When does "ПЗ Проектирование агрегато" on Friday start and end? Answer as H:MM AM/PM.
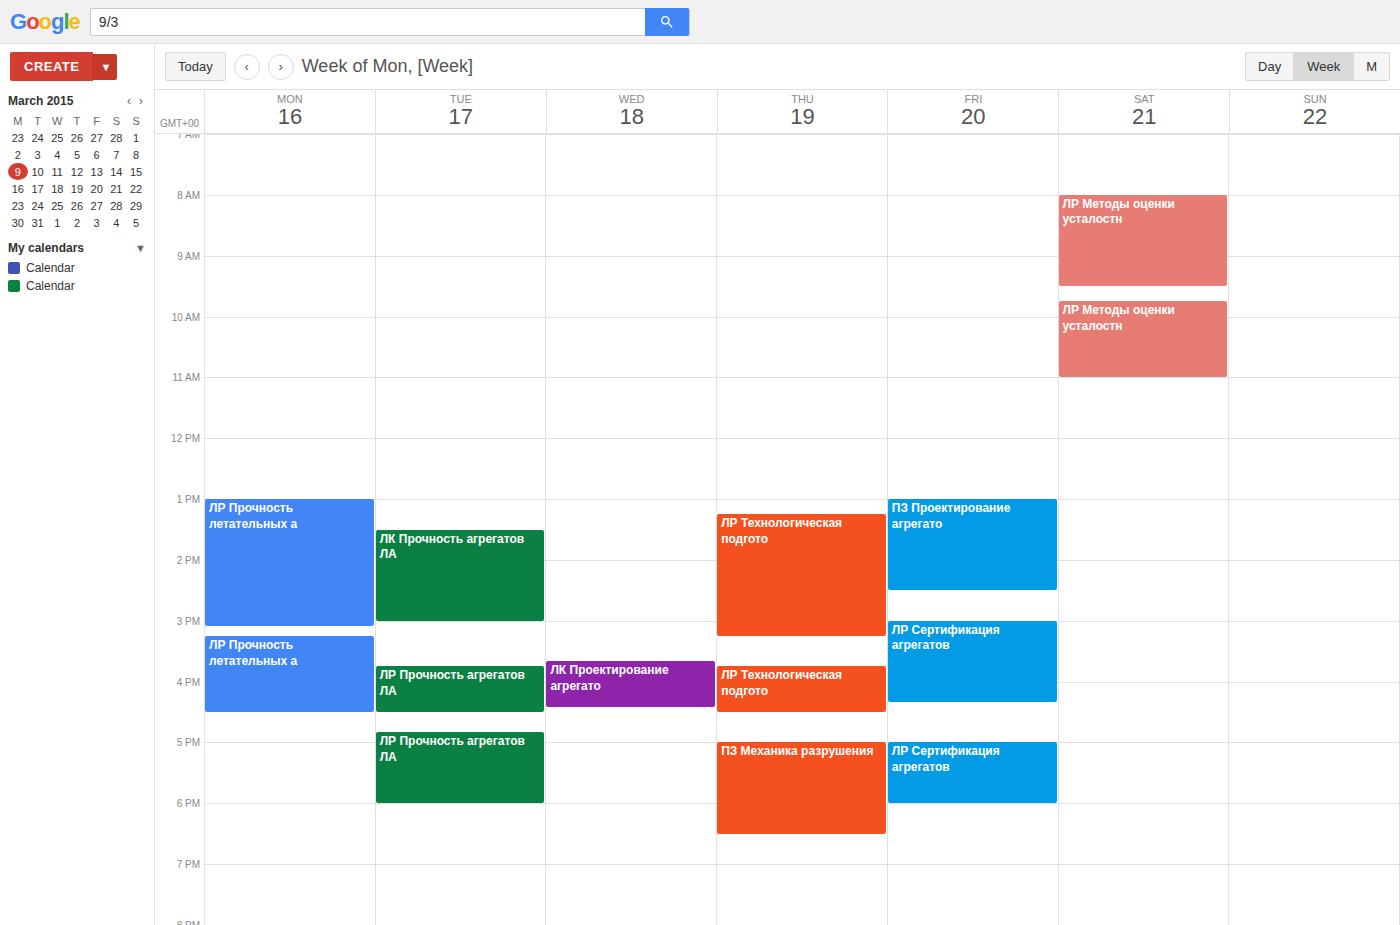
1:00 PM to 2:30 PM